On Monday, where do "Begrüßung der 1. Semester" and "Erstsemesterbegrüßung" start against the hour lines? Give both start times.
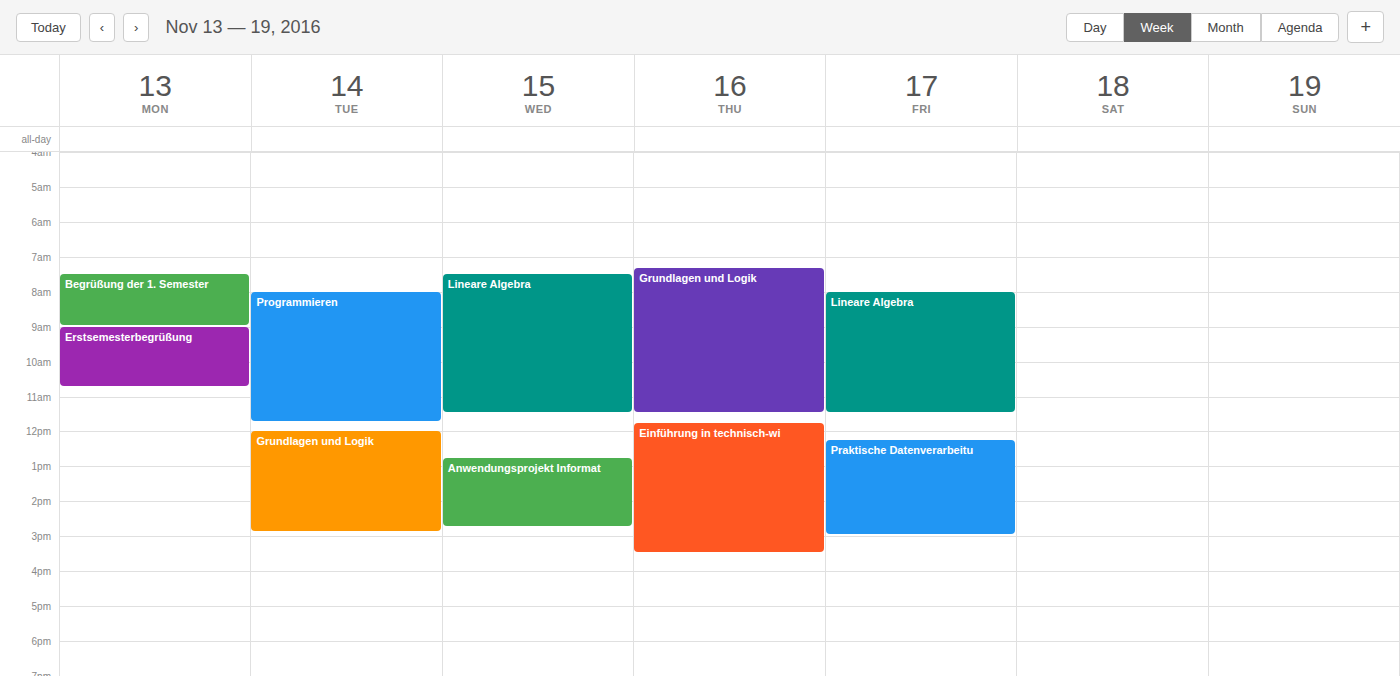
"Begrüßung der 1. Semester": 7:30 AM, halfway between the 7 AM and 8 AM lines. "Erstsemesterbegrüßung": 9:00 AM, exactly on the 9 AM line.